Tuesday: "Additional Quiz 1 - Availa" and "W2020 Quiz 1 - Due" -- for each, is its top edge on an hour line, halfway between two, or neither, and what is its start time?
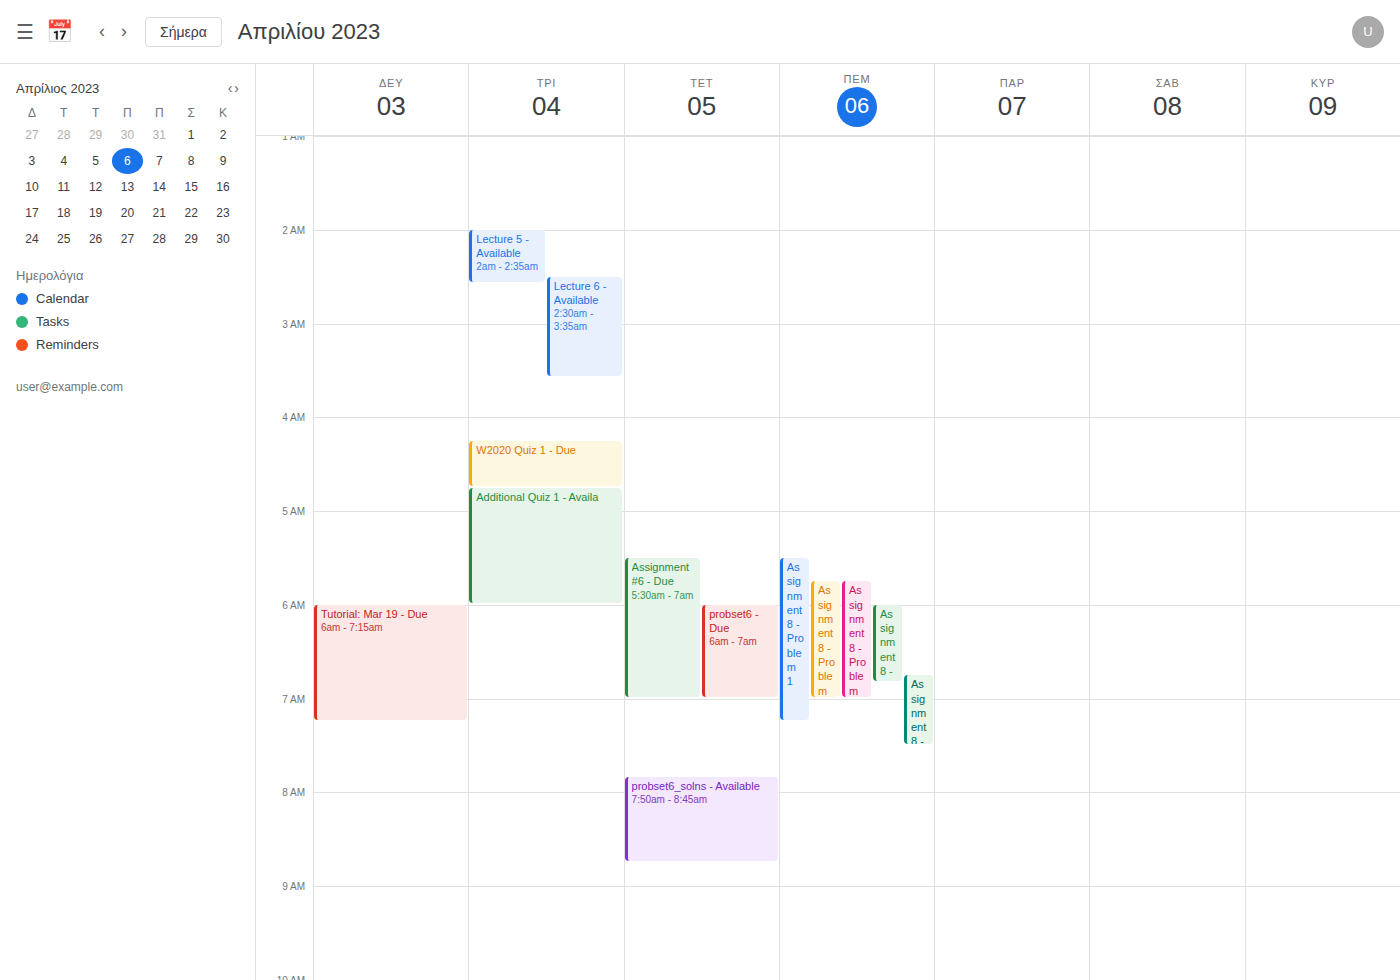
"Additional Quiz 1 - Availa": 4:45 AM, neither: three quarters of the way from the 4 AM line to the 5 AM line. "W2020 Quiz 1 - Due": 4:15 AM, neither: a quarter of the way from the 4 AM line to the 5 AM line.